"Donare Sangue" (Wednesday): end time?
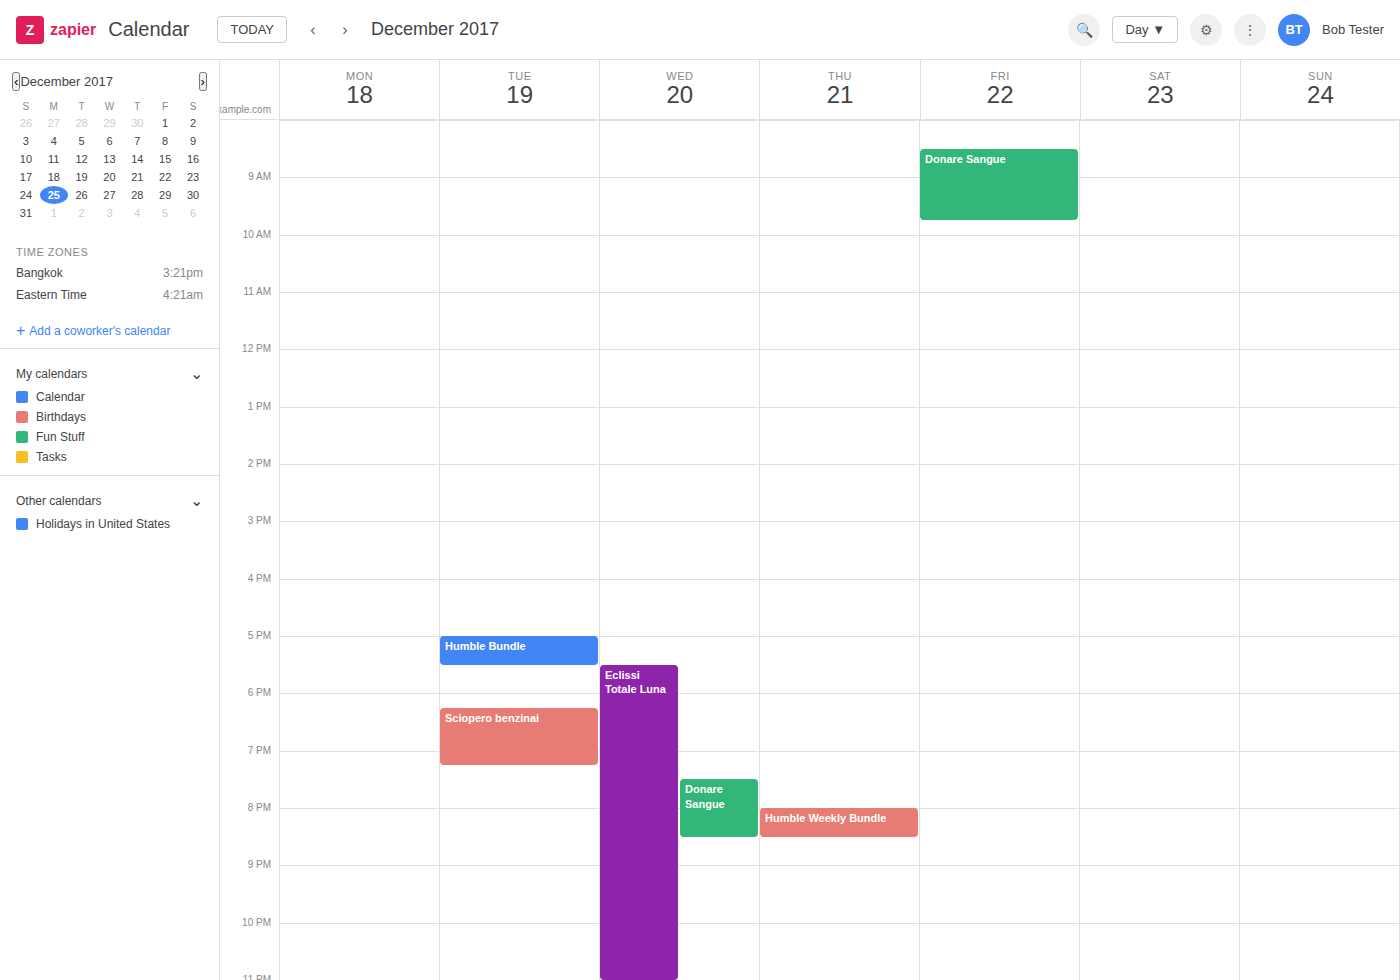
20:30